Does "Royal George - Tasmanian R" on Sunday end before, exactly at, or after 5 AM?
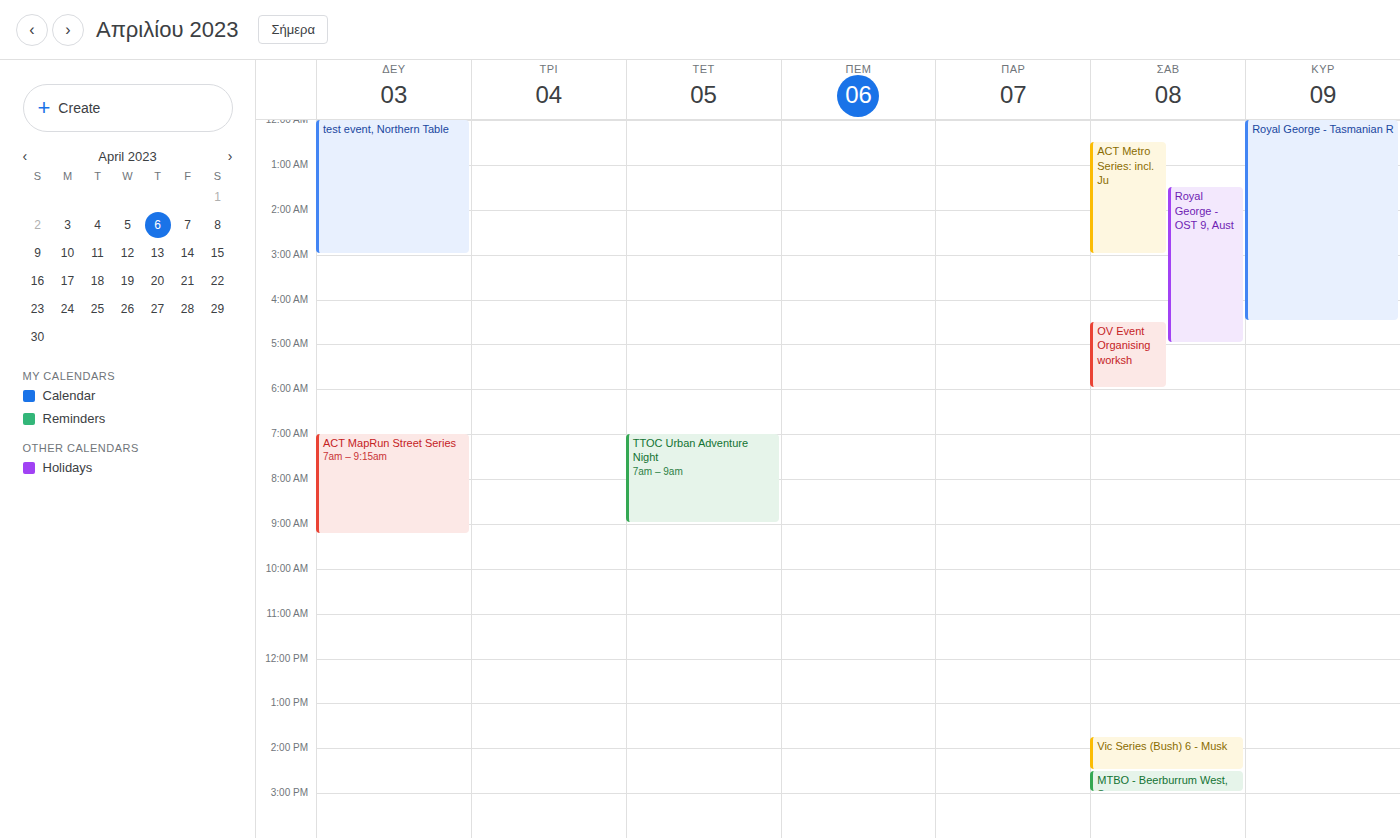
4:30 AM -- before 5 AM, 30 minutes above the 5 AM line.